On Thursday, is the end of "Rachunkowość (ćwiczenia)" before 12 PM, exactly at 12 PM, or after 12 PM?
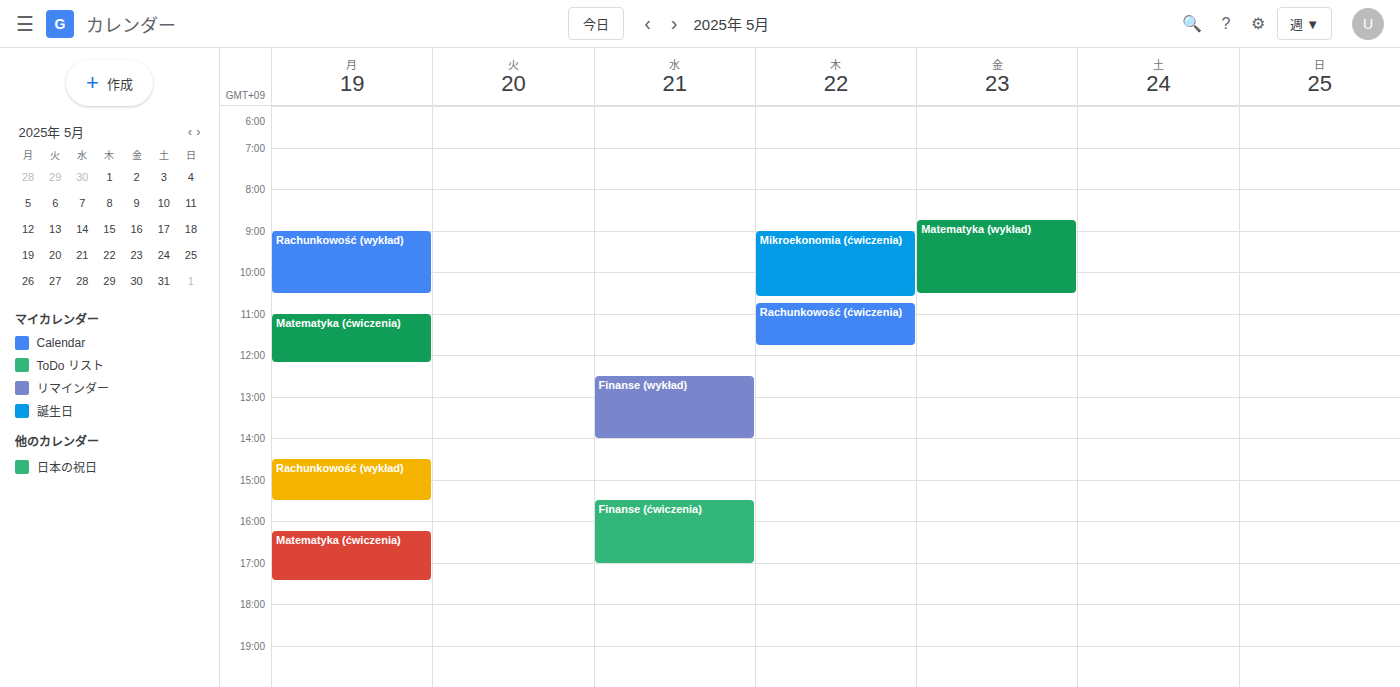
11:45 AM -- before 12 PM, 15 minutes above the 12 PM line.